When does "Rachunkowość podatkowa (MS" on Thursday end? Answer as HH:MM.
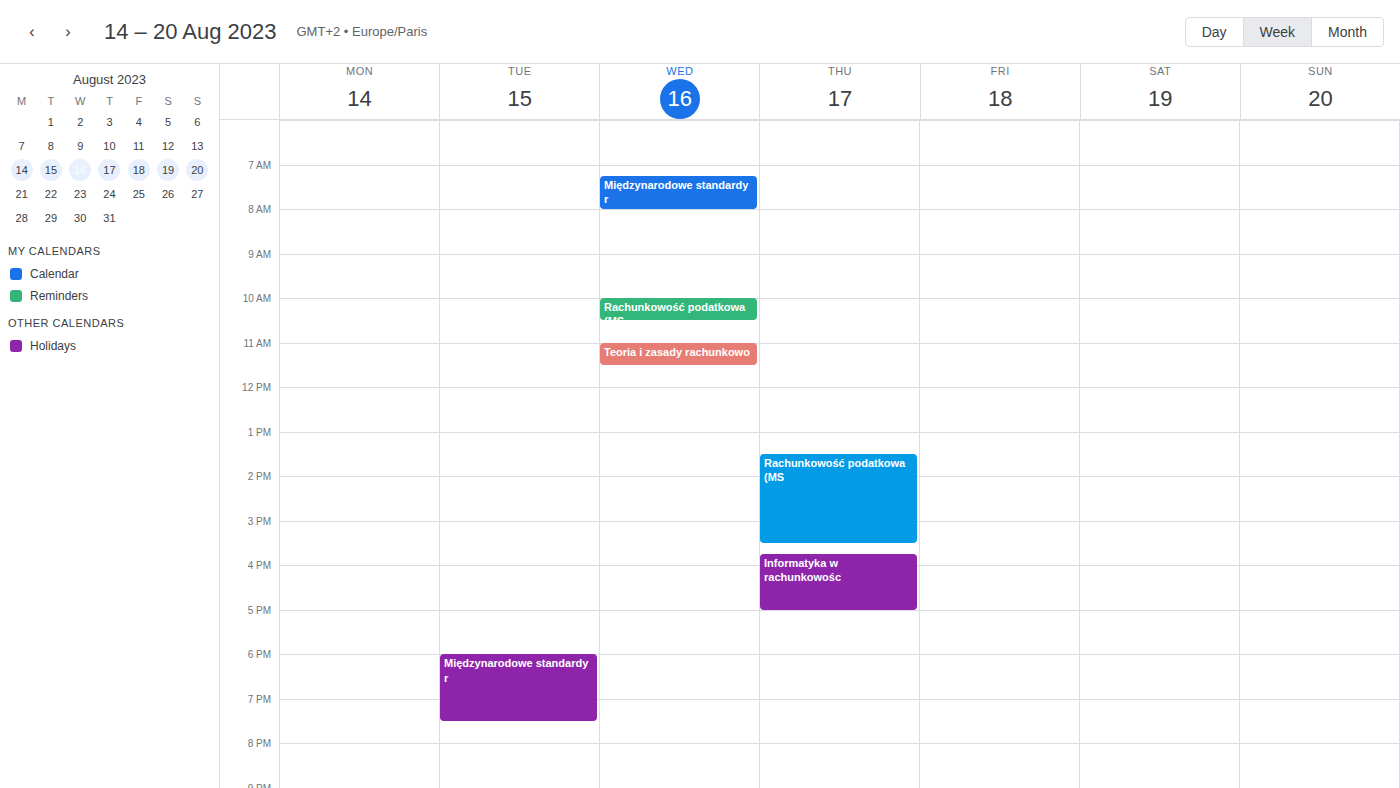
15:30